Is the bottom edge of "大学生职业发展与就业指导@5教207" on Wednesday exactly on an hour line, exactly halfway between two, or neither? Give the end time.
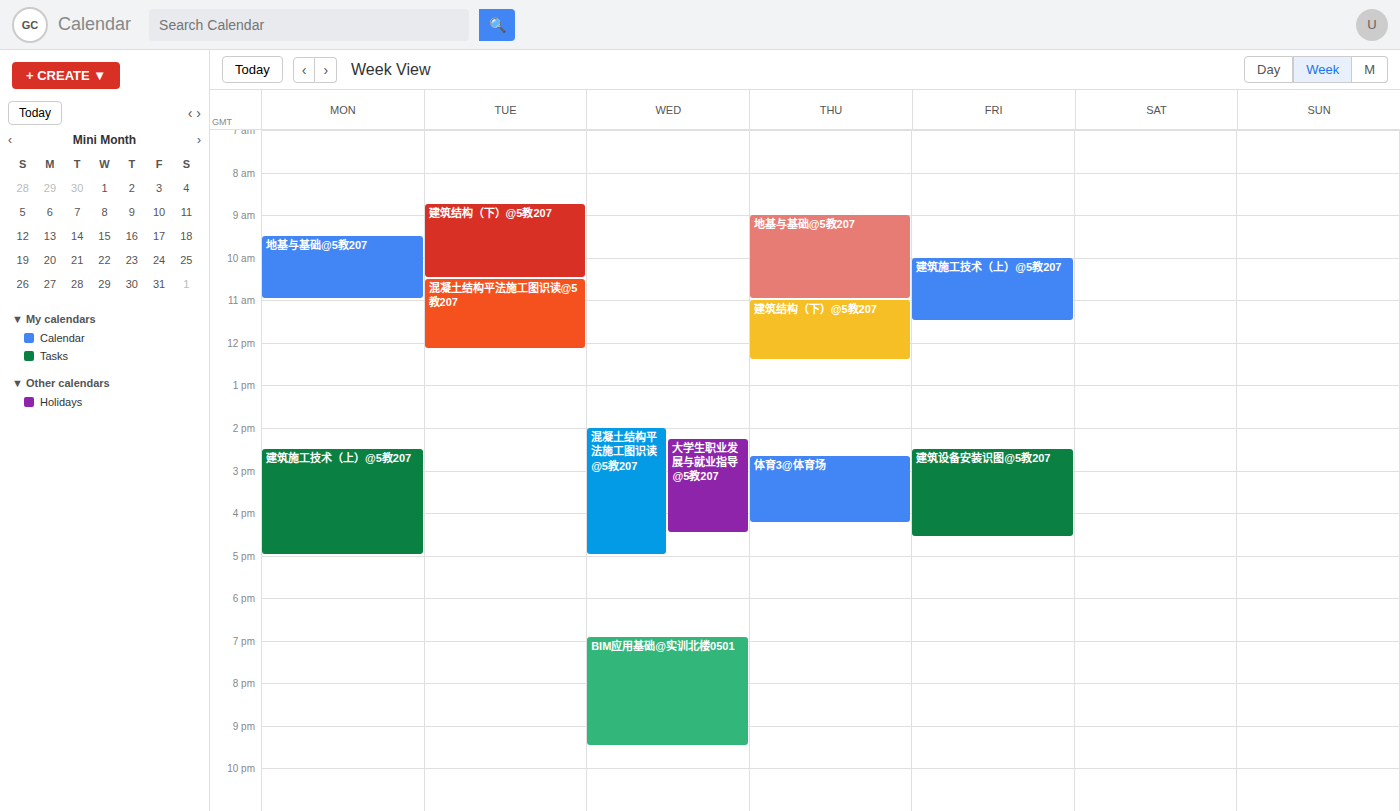
4:30 PM -- halfway between the 4 PM and 5 PM lines.